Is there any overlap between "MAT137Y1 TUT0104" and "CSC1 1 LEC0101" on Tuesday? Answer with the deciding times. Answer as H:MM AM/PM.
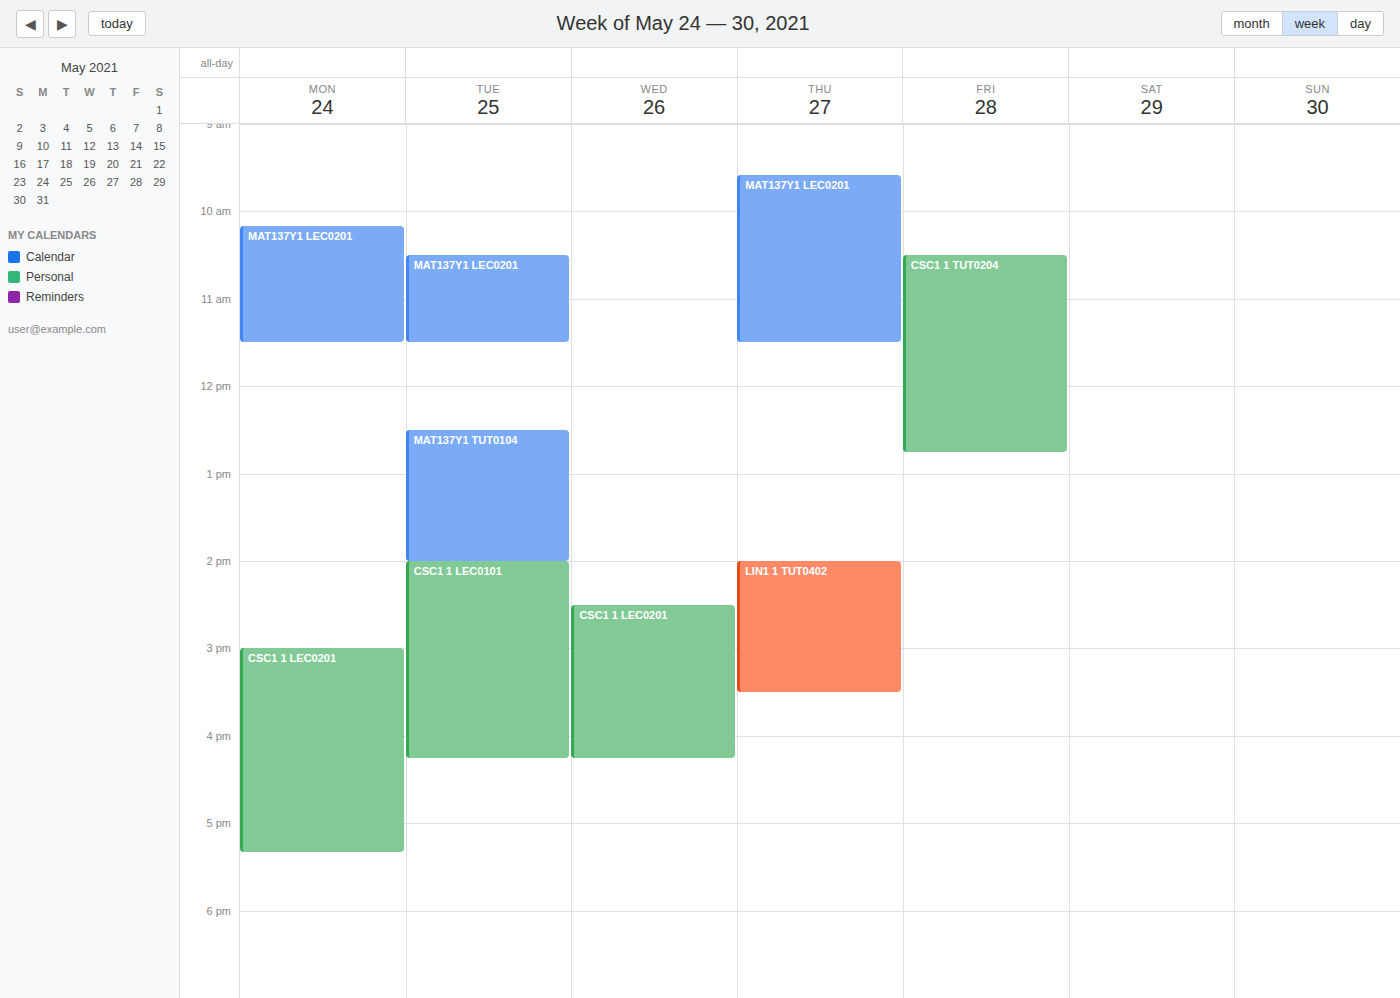
"MAT137Y1 TUT0104" ends at 2:00 PM, exactly when "CSC1 1 LEC0101" starts -- they touch but do not overlap.